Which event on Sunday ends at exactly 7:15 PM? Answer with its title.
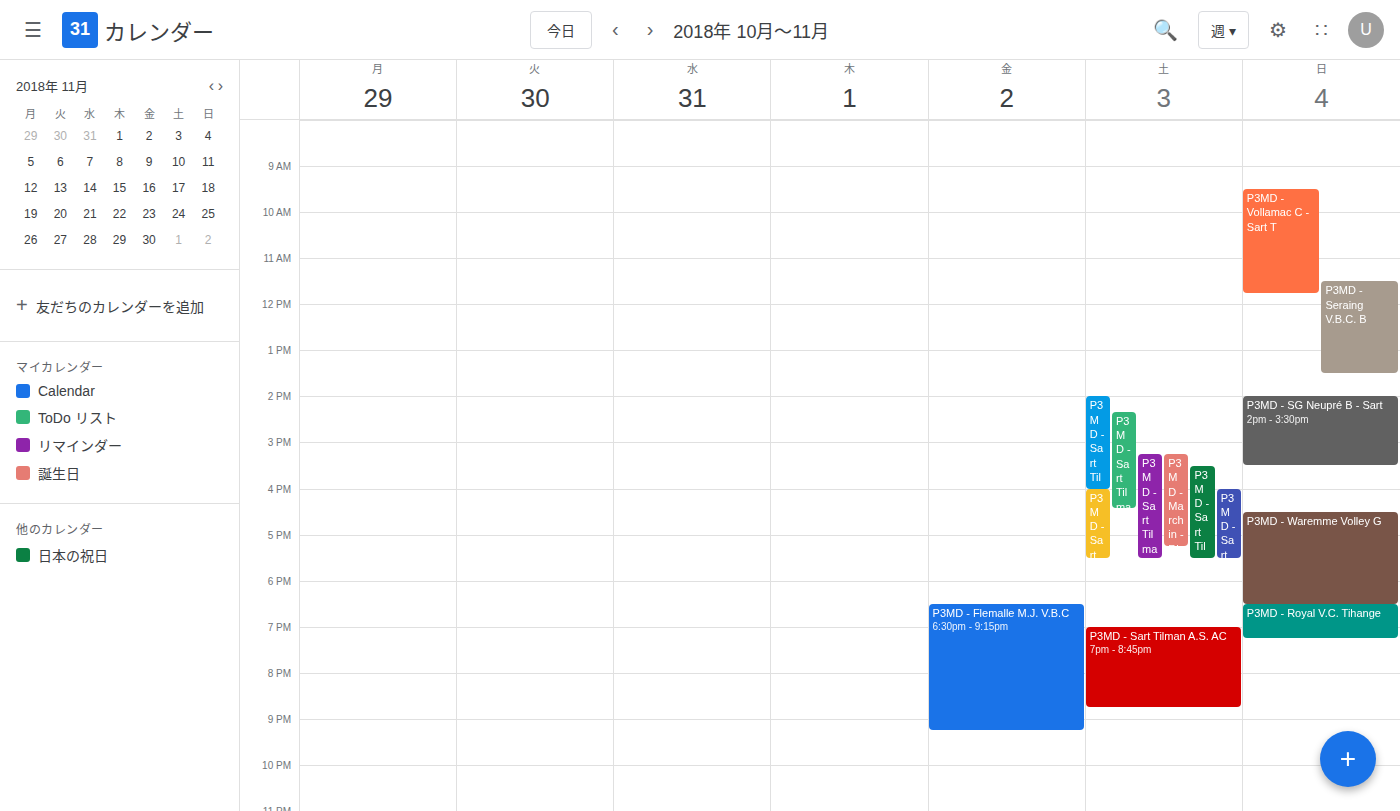
"P3MD - Royal V.C. Tihange"